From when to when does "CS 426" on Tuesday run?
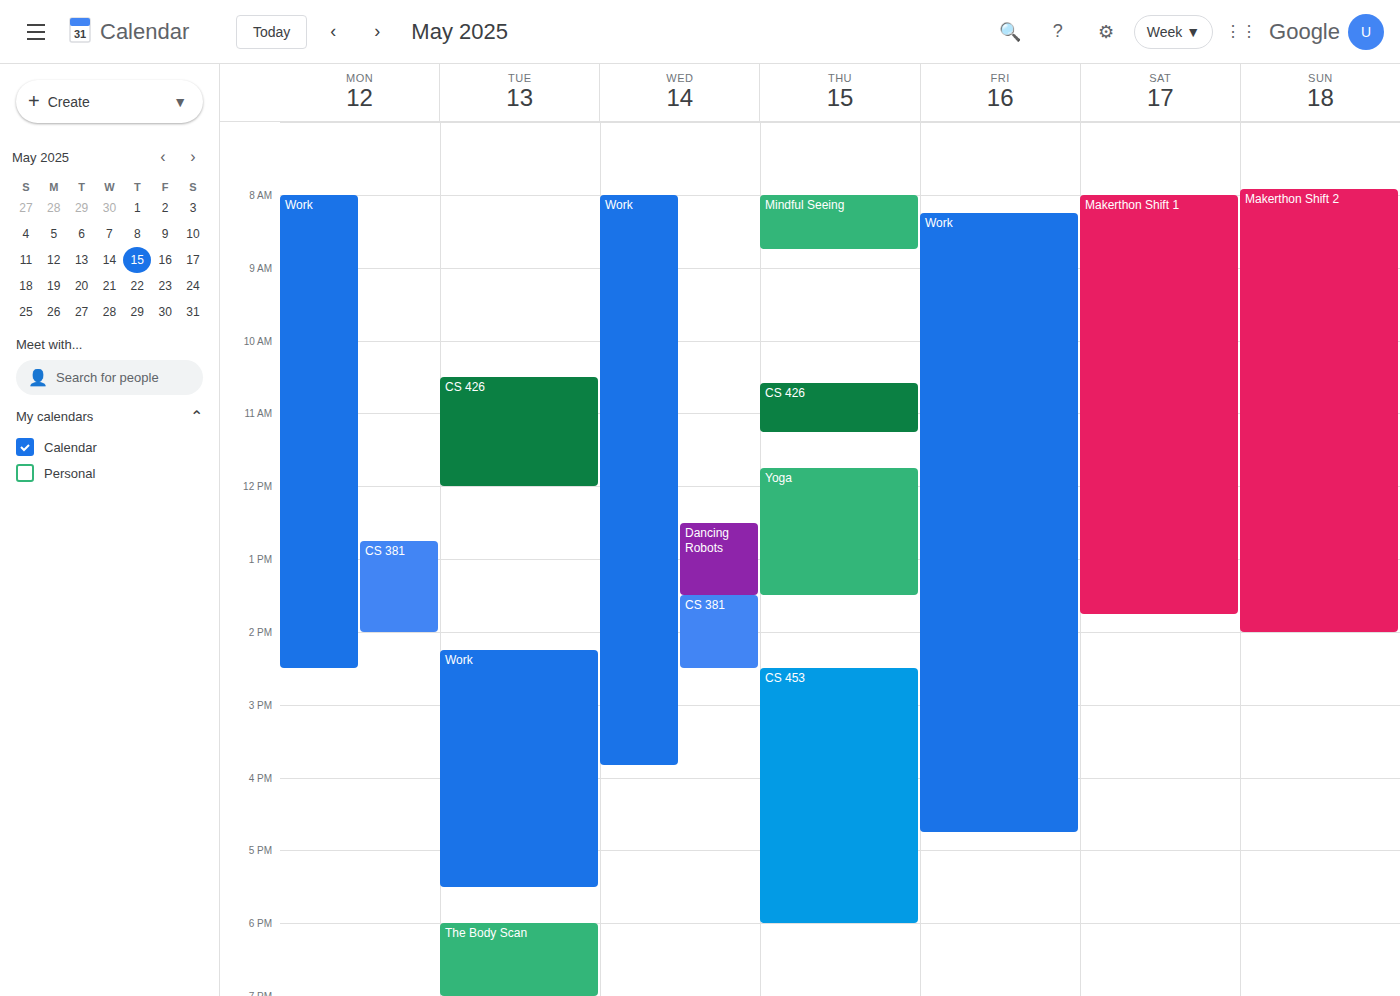
10:30 AM to 12:00 PM